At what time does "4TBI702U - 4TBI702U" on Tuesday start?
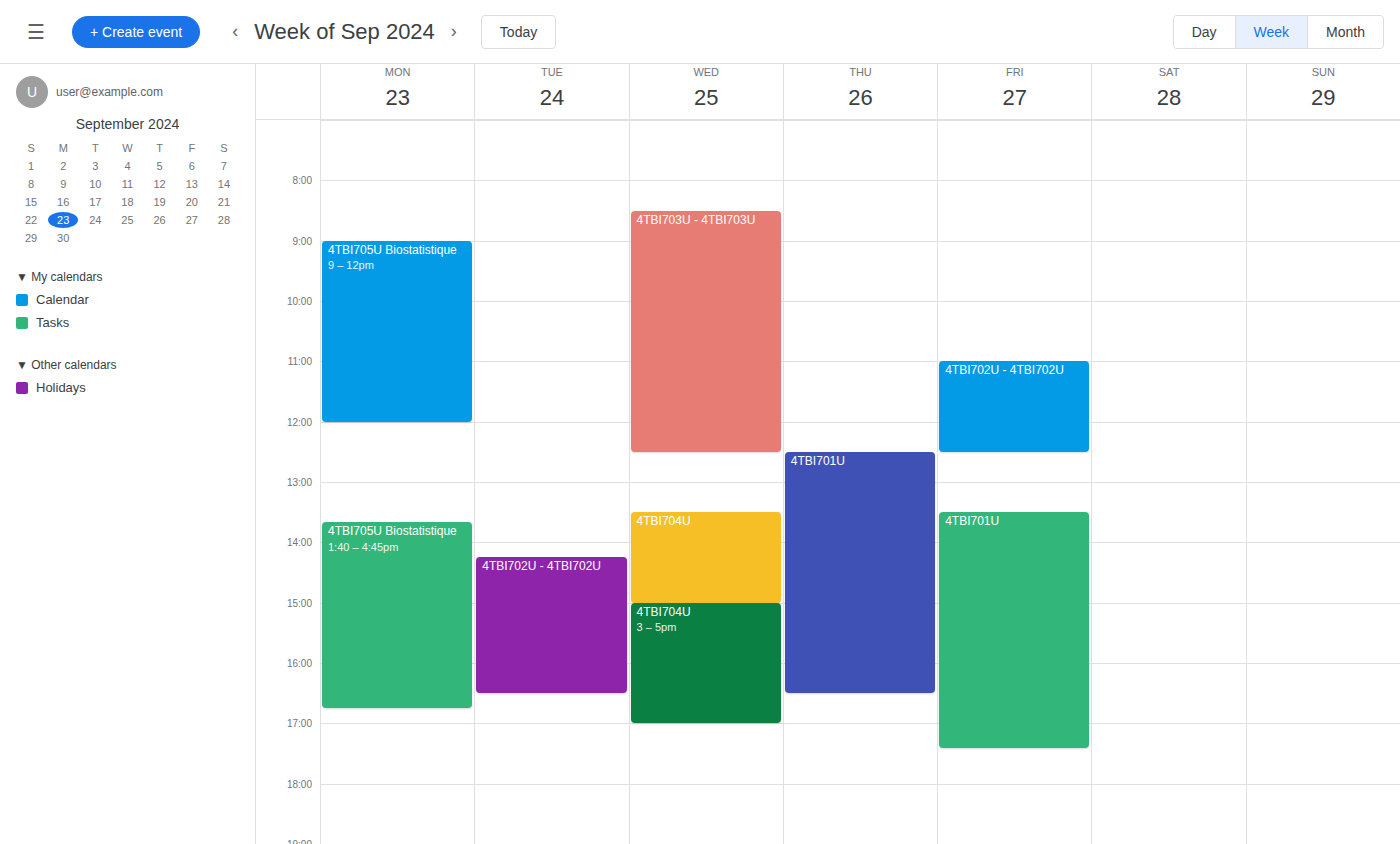
2:15 PM